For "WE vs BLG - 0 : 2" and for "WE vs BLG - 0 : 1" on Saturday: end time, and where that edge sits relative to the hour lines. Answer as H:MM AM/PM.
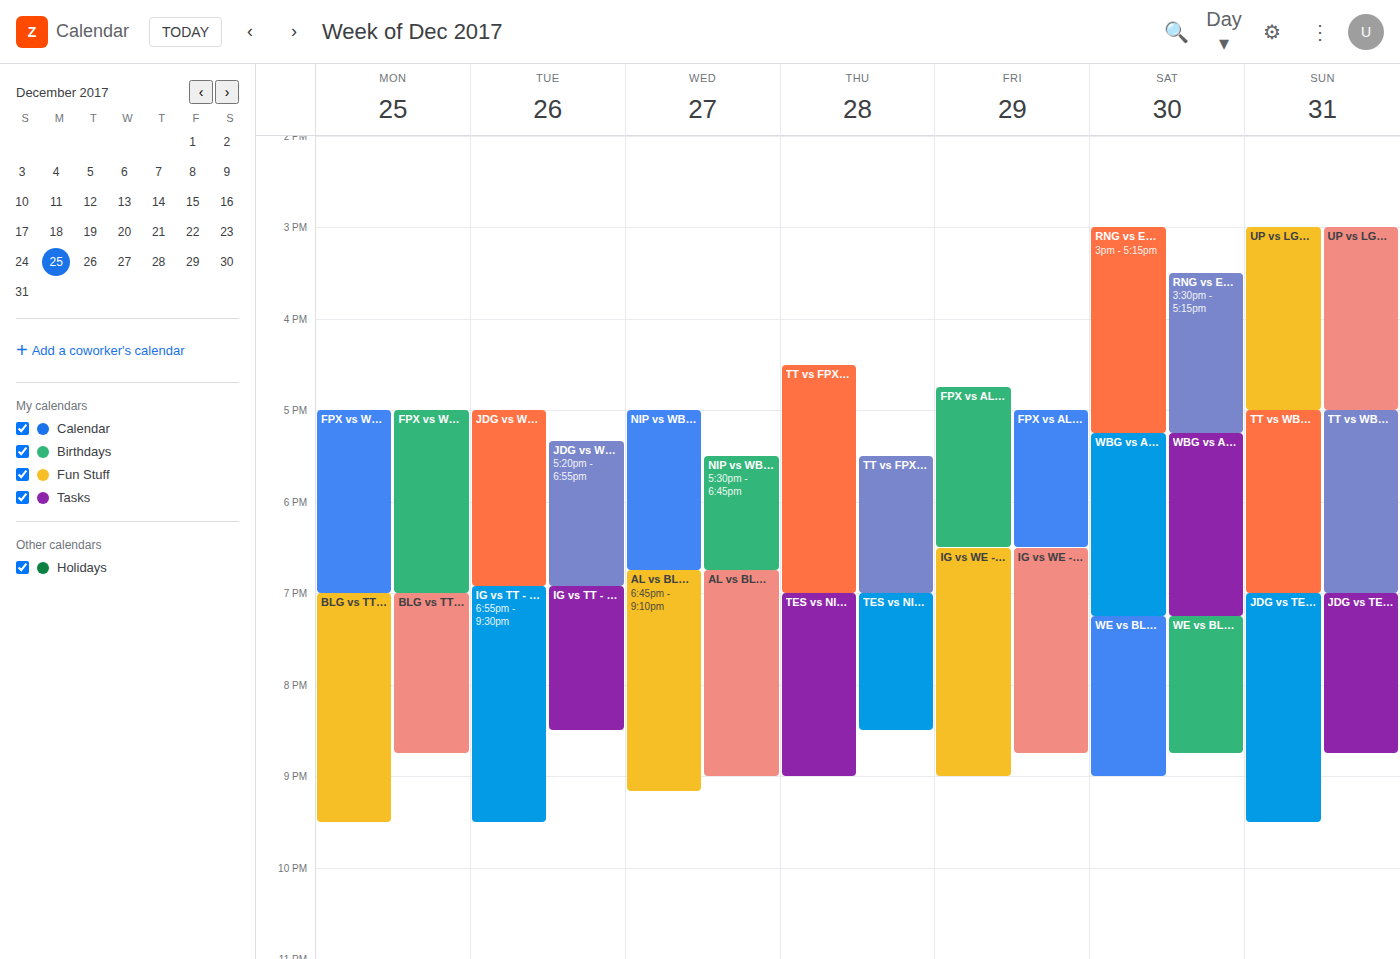
"WE vs BLG - 0 : 2": 8:45 PM, neither: three quarters of the way from the 8 PM line to the 9 PM line. "WE vs BLG - 0 : 1": 9:00 PM, exactly on the 9 PM line.